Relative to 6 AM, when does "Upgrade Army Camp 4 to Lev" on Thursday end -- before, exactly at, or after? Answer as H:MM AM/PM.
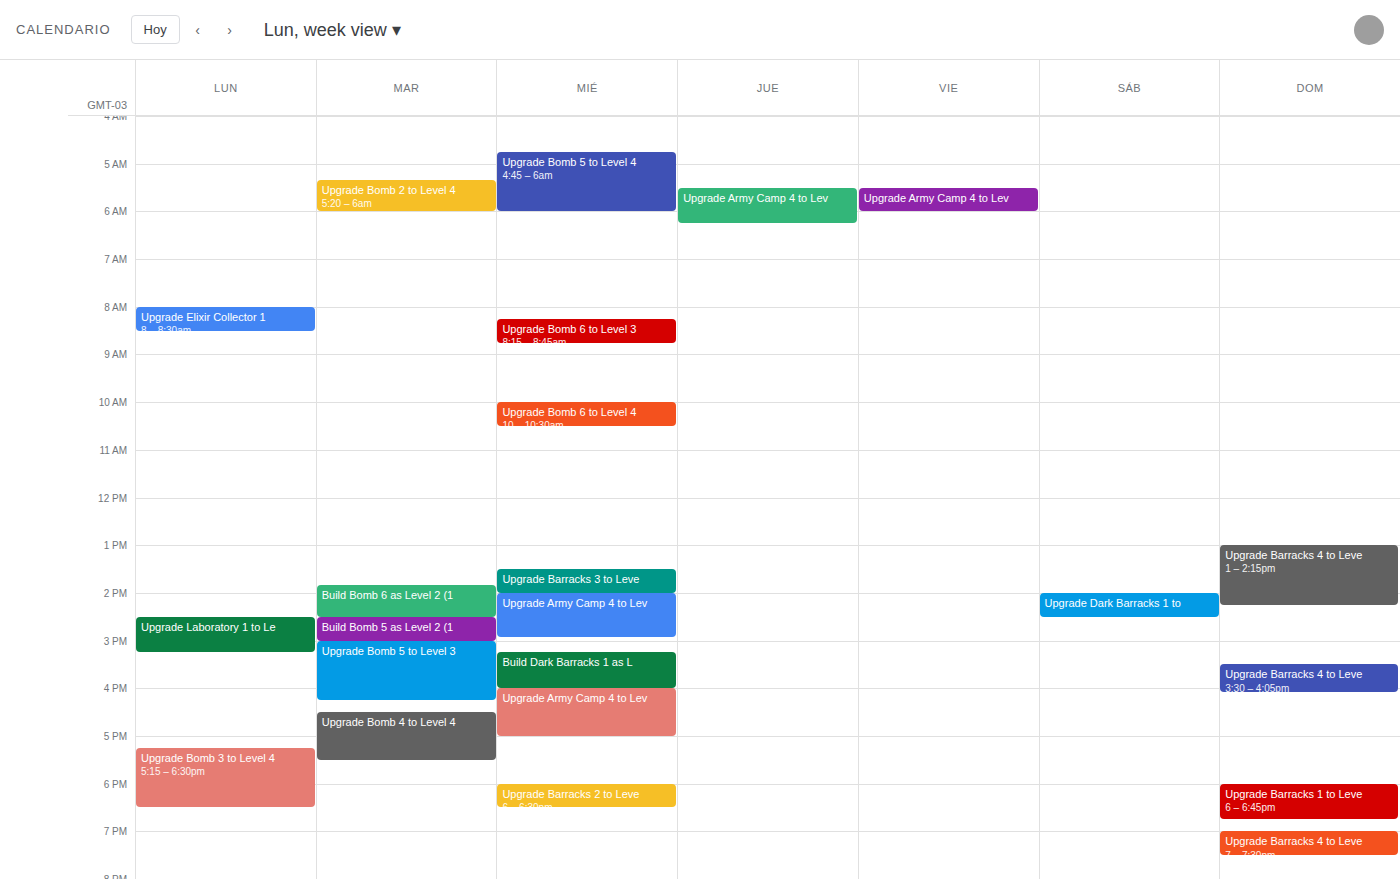
6:15 AM -- after 6 AM, 15 minutes below the 6 AM line.